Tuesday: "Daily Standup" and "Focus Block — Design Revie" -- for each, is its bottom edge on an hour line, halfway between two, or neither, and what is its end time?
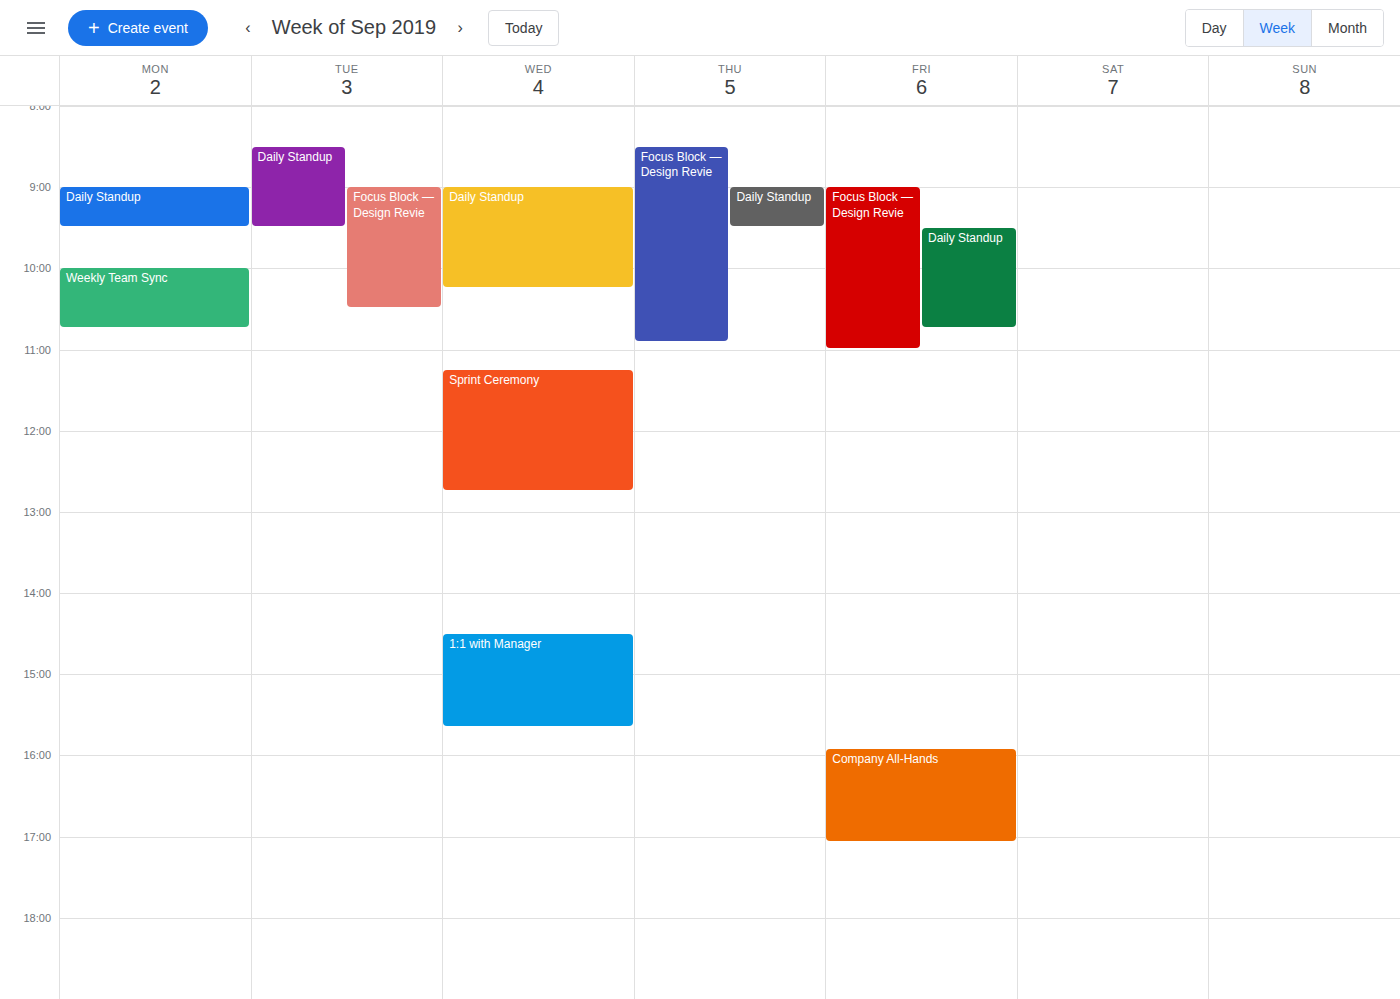
"Daily Standup": 9:30 AM, halfway between the 9 AM and 10 AM lines. "Focus Block — Design Revie": 10:30 AM, halfway between the 10 AM and 11 AM lines.